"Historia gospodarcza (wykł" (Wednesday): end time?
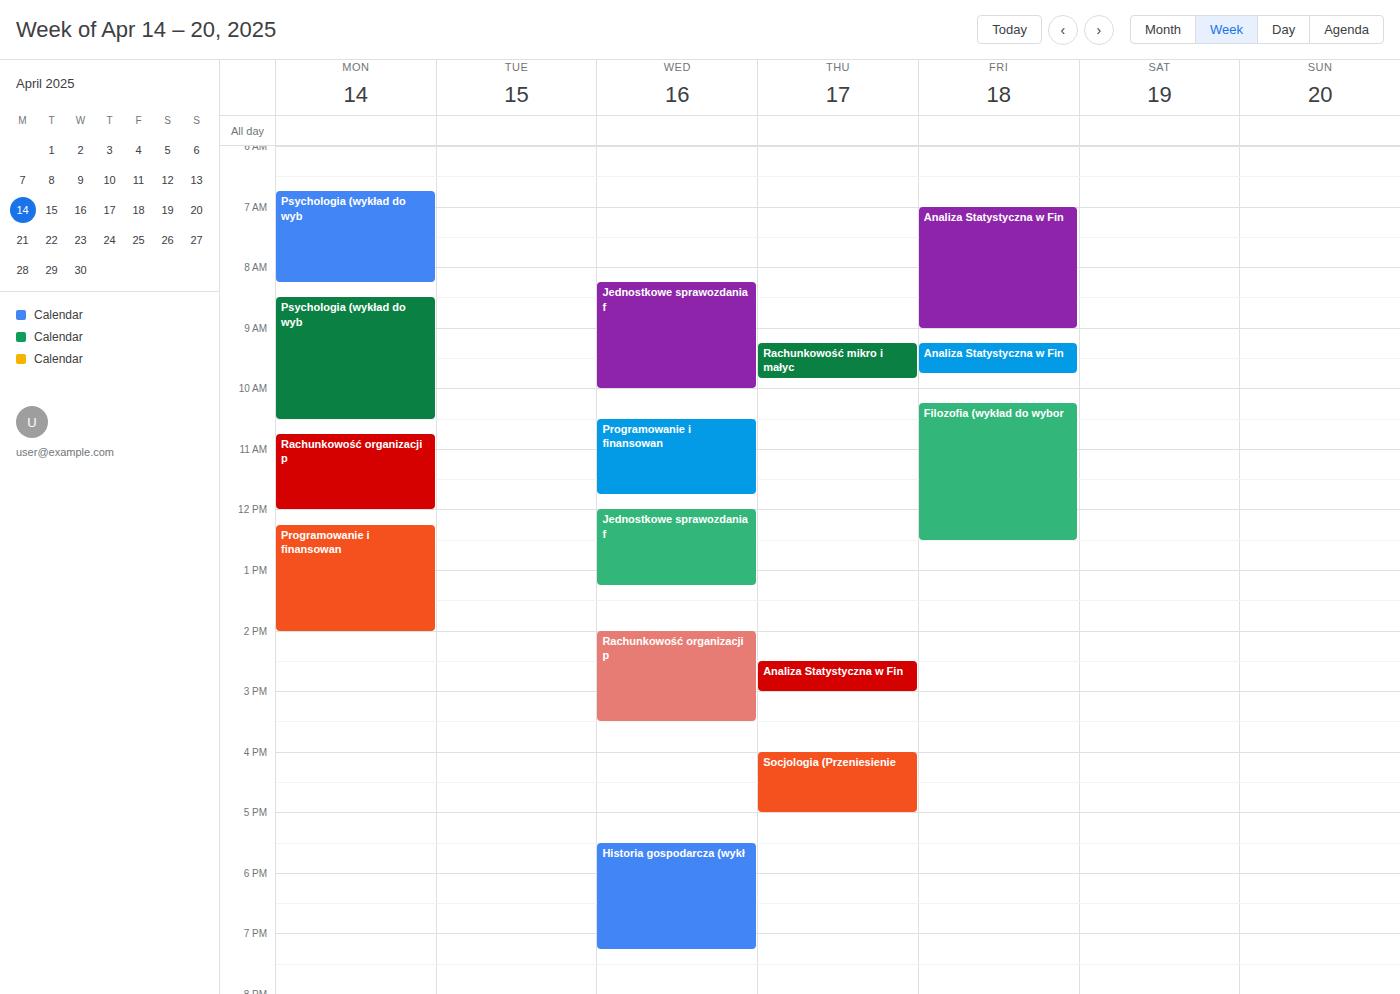
7:15 PM